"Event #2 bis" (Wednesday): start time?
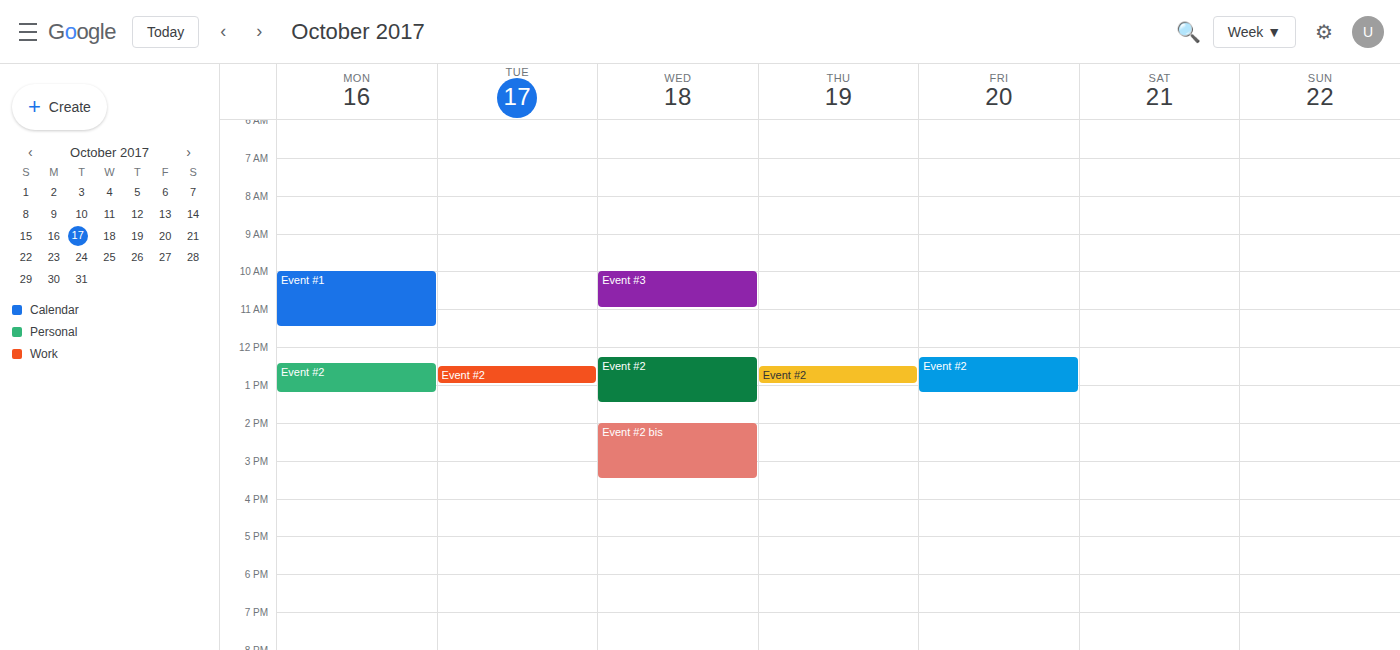
14:00